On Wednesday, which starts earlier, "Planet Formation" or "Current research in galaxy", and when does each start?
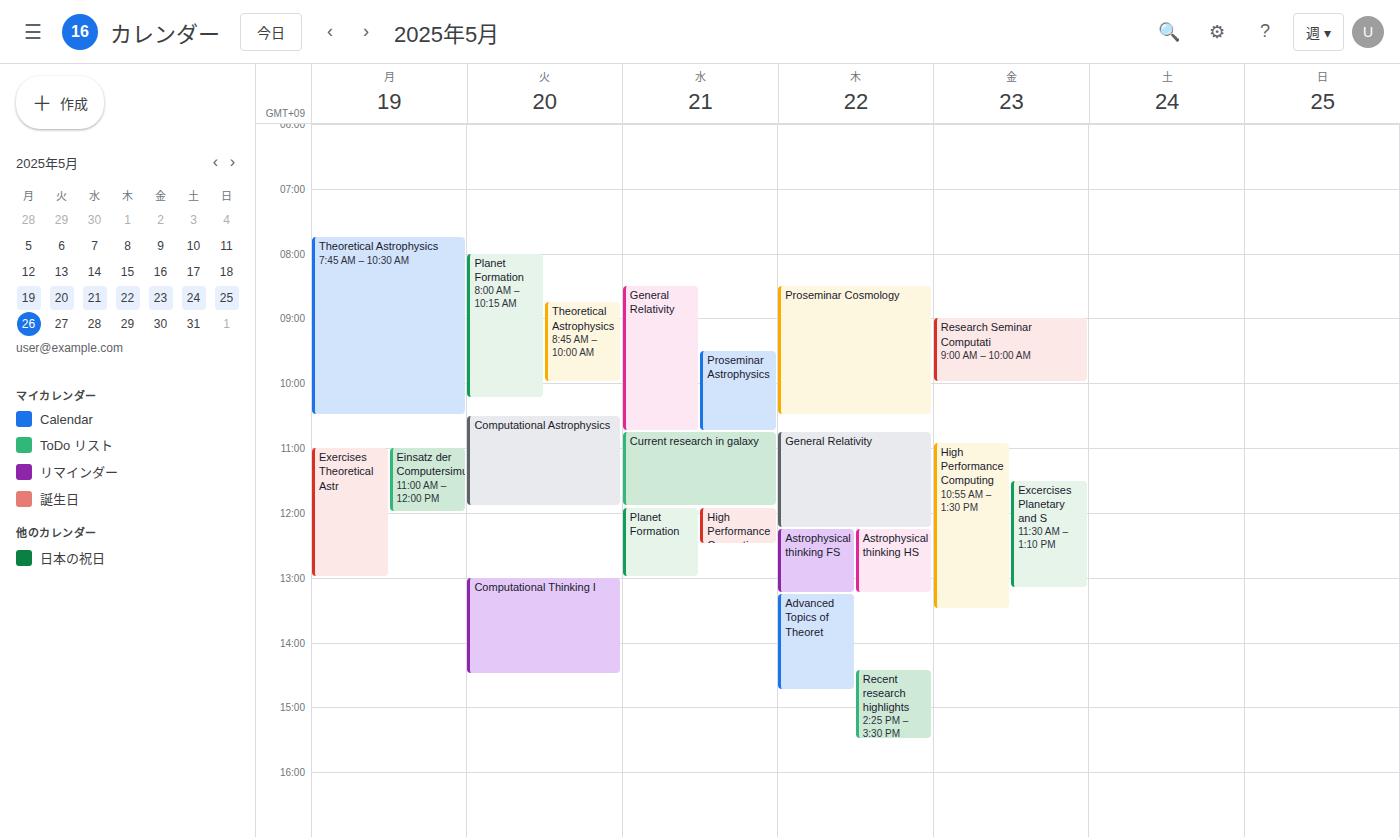
"Current research in galaxy" 10:45 AM; "Planet Formation" 11:55 AM.